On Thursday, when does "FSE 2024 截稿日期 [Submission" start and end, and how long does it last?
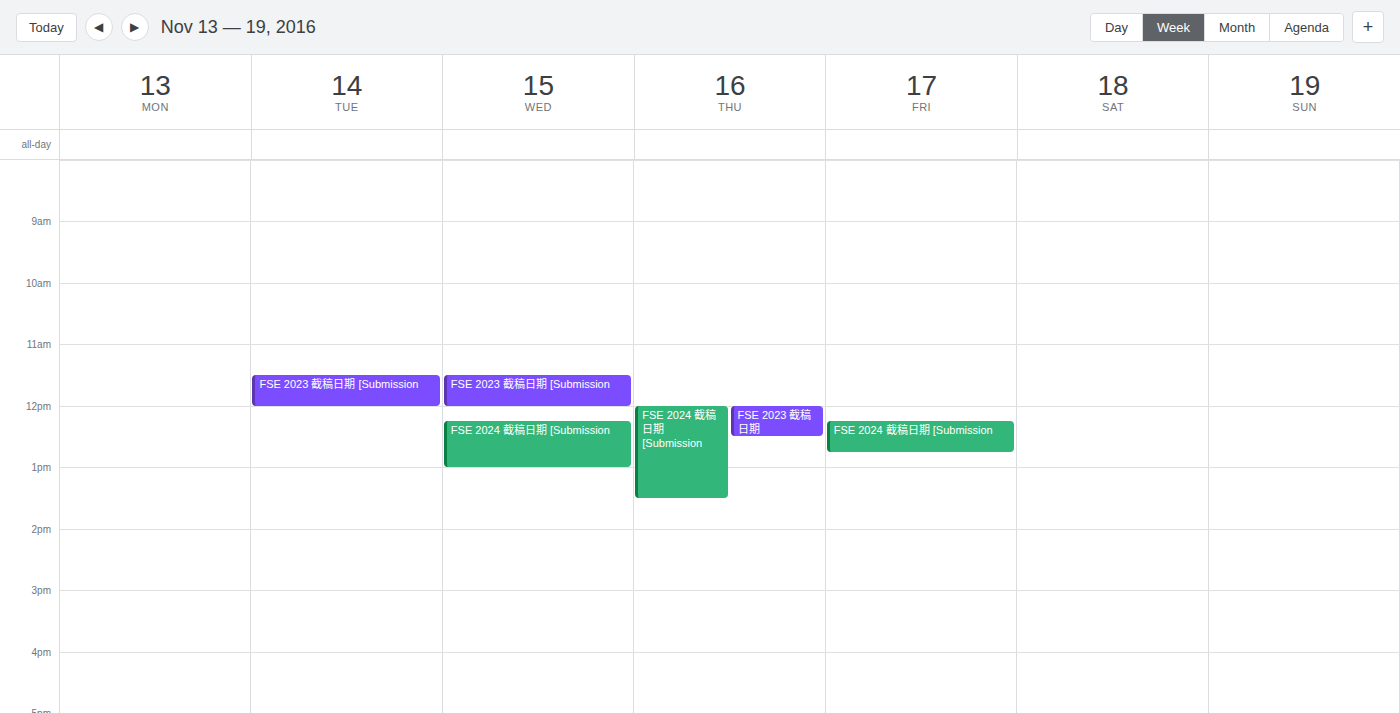
12:00 PM to 1:30 PM, 1 hour 30 minutes